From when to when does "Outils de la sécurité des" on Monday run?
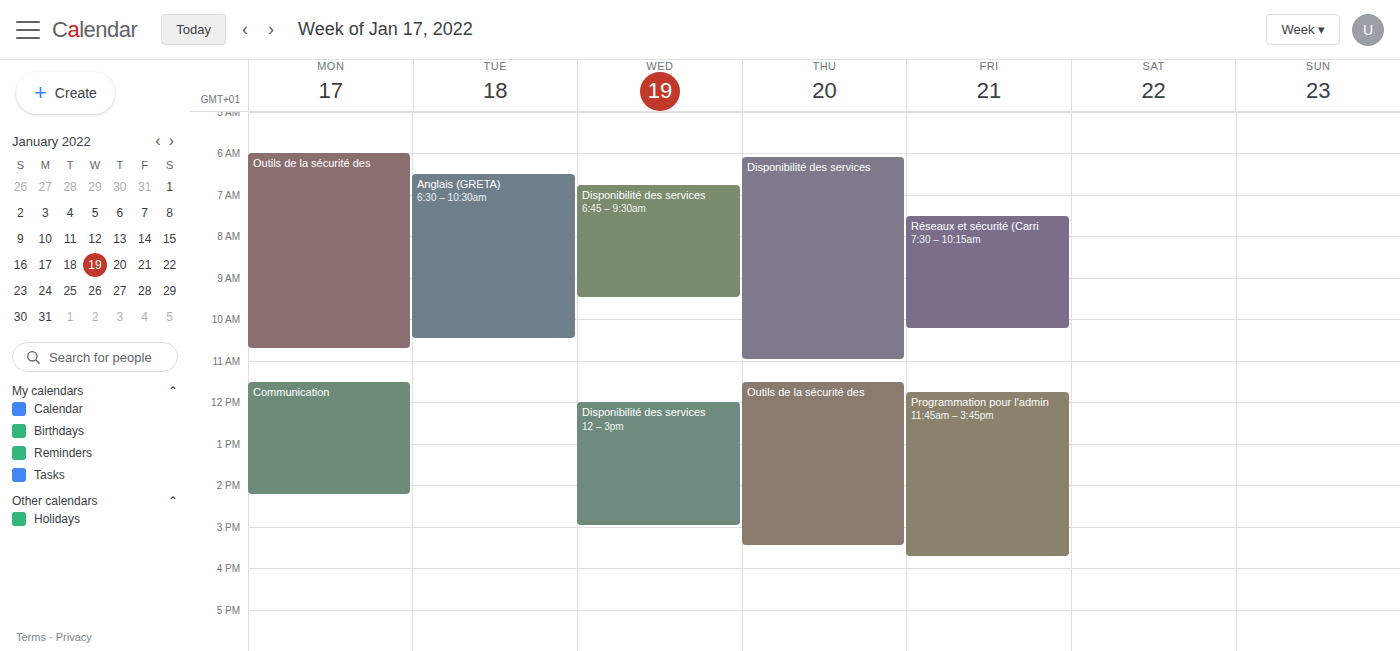
06:00 to 10:45